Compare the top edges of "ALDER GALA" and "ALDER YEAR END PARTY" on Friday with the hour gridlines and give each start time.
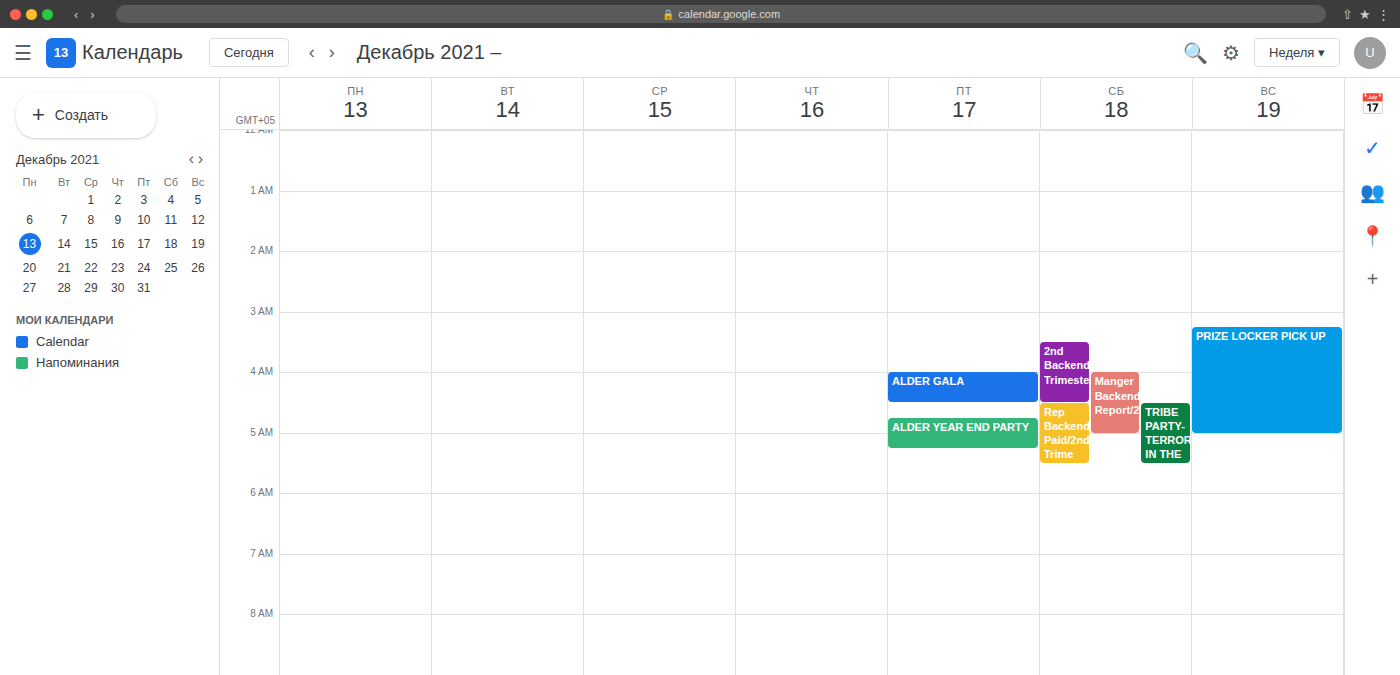
"ALDER GALA": 4:00 AM, exactly on the 4 AM line. "ALDER YEAR END PARTY": 4:45 AM, neither: three quarters of the way from the 4 AM line to the 5 AM line.